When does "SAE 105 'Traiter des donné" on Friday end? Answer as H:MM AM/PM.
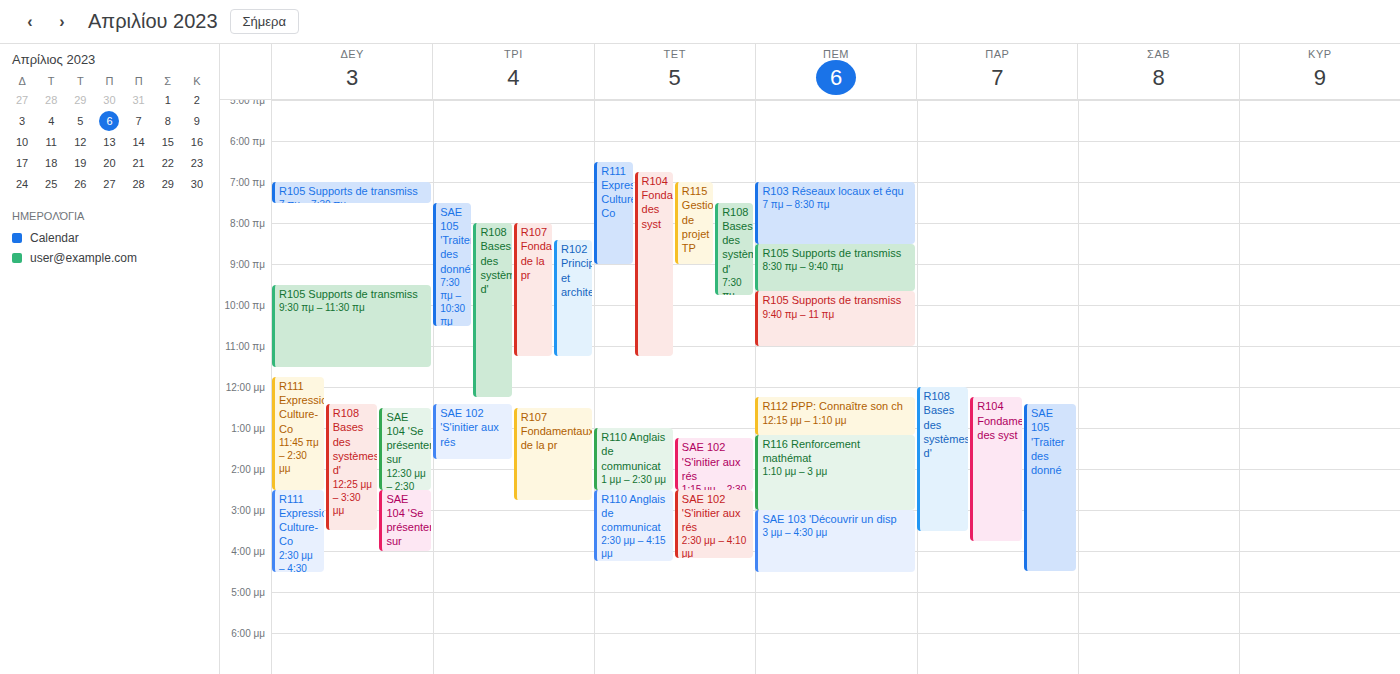
4:30 PM